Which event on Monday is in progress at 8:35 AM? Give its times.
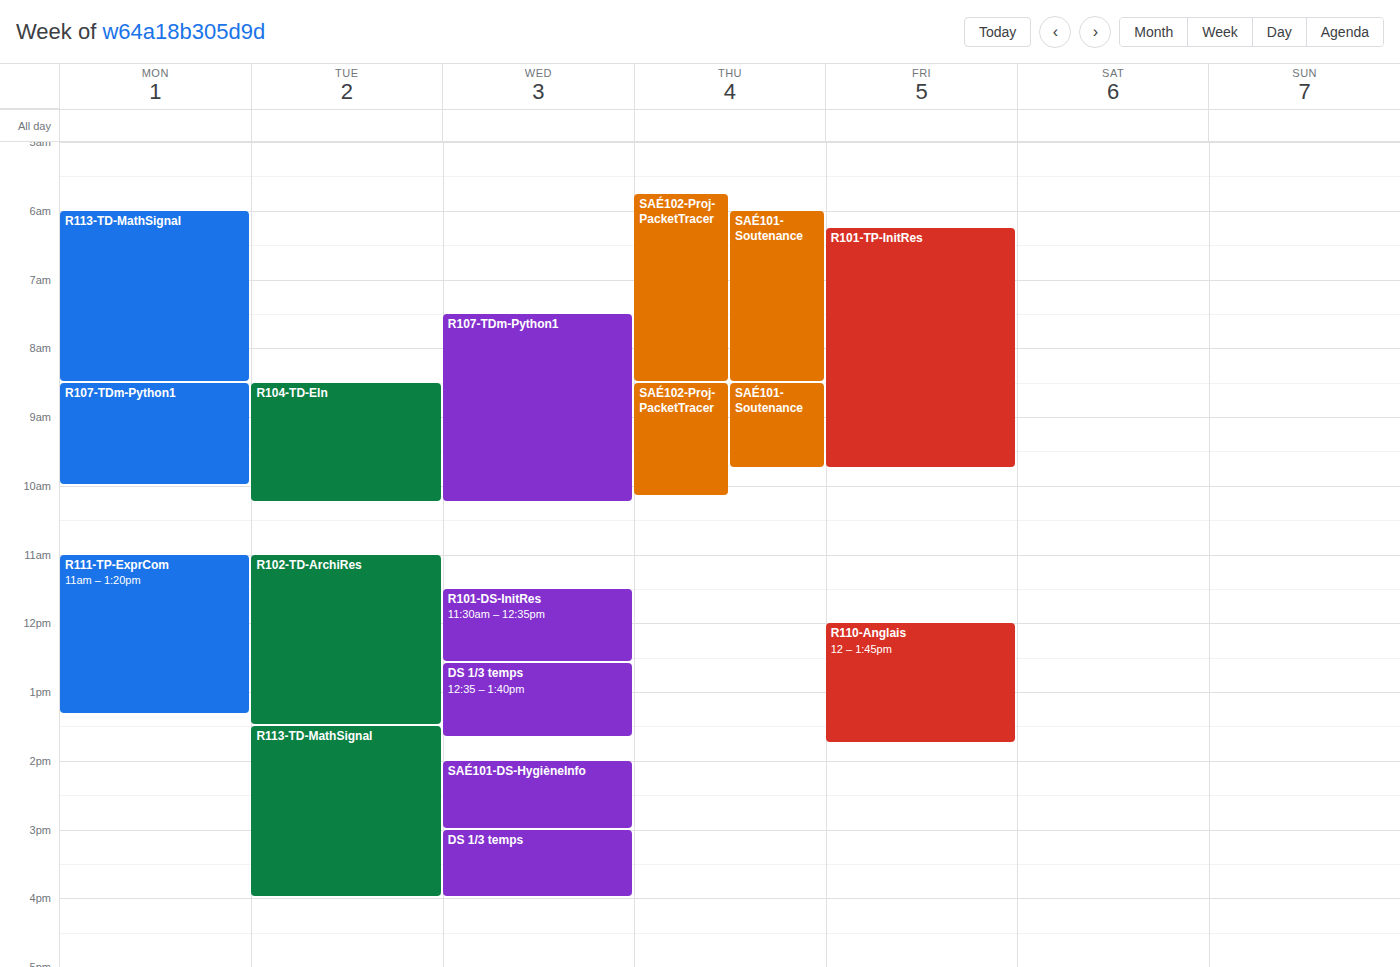
"R107-TDm-Python1", 8:30 AM to 10:00 AM